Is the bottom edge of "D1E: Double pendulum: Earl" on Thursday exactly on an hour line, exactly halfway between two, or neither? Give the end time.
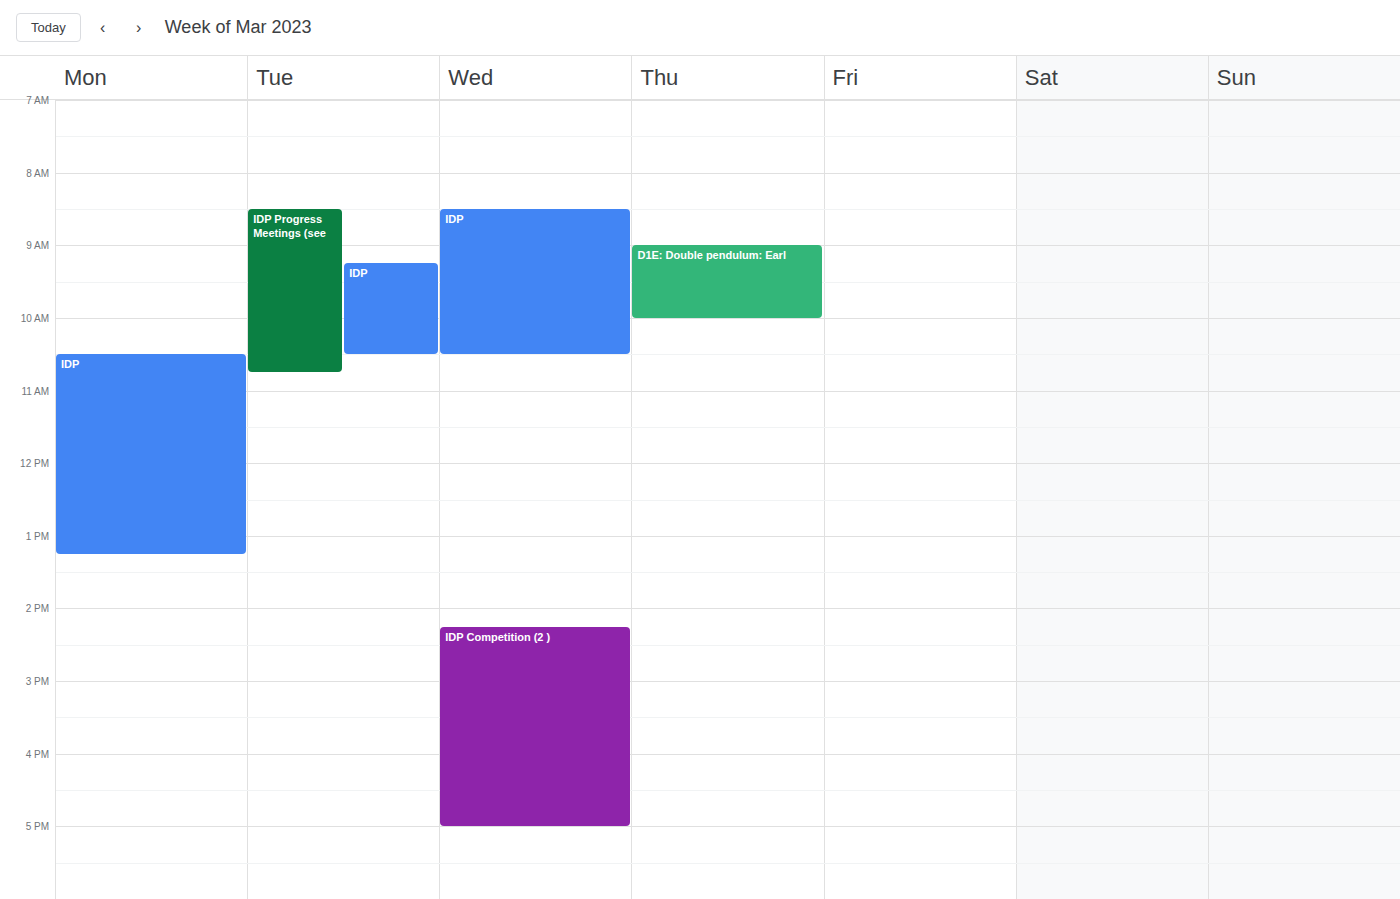
10:00 AM -- exactly on the 10 AM line.